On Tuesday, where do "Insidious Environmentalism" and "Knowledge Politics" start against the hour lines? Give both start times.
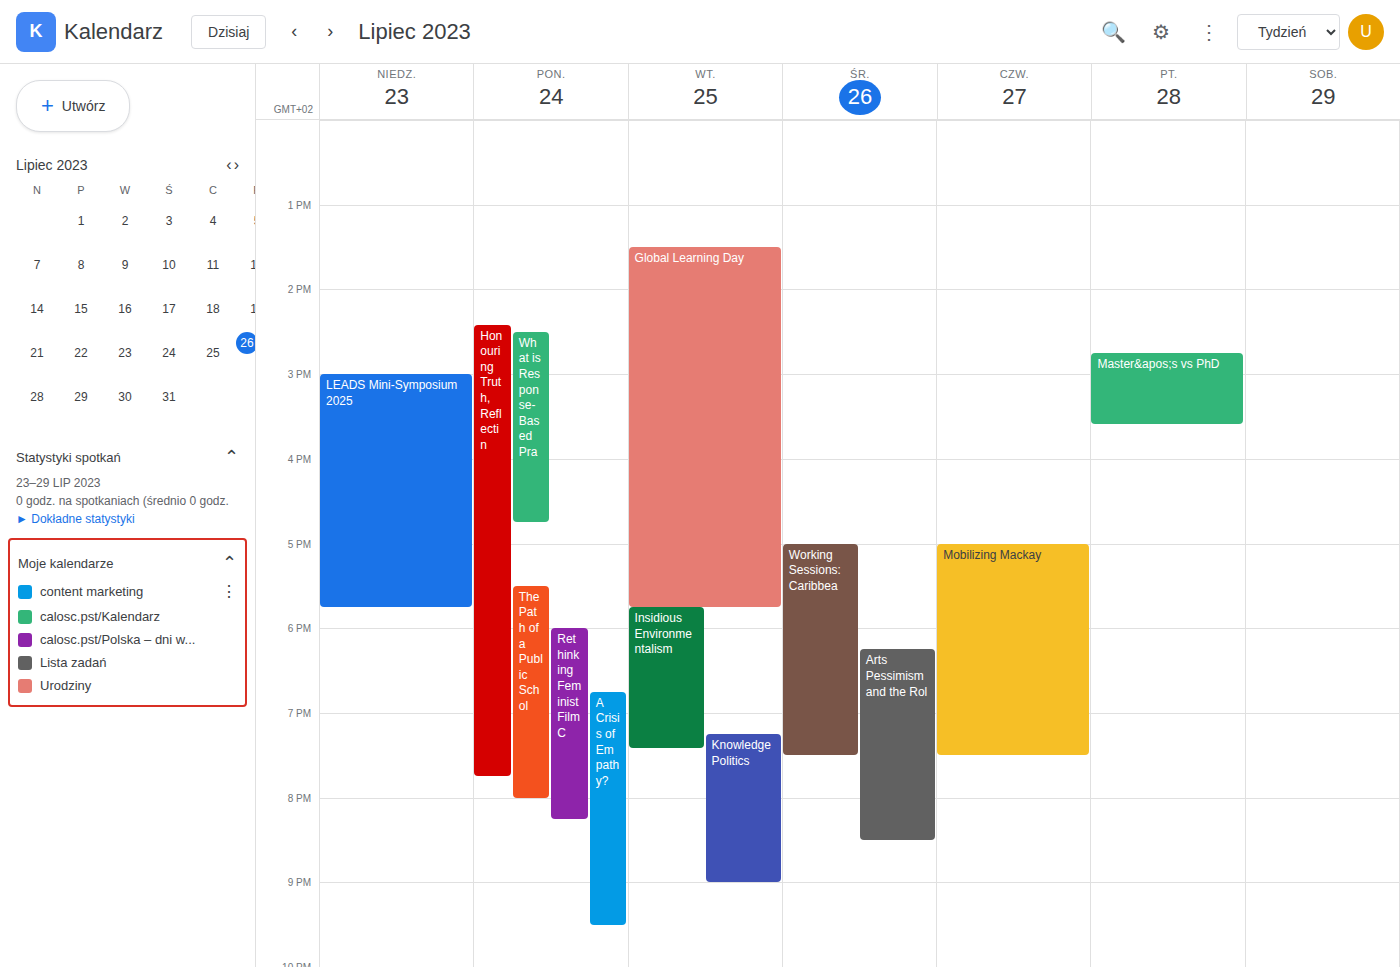
"Insidious Environmentalism": 17:45, neither: three quarters of the way from the 17:00 line to the 18:00 line. "Knowledge Politics": 19:15, neither: a quarter of the way from the 19:00 line to the 20:00 line.